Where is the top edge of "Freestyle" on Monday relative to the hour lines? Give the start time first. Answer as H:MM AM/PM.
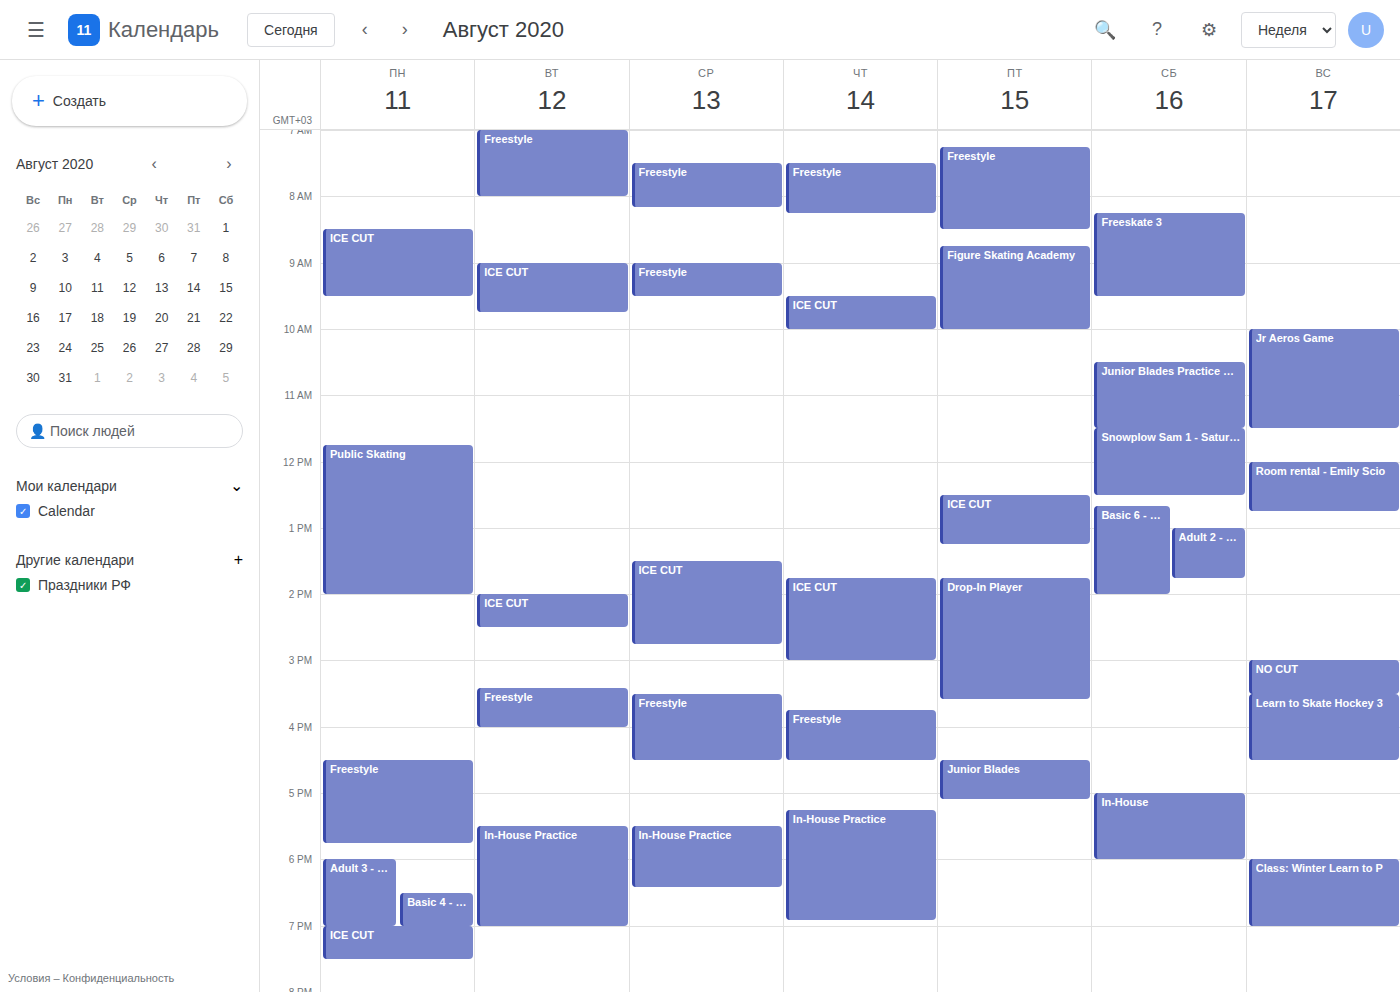
4:30 PM -- halfway between the 4 PM and 5 PM lines.